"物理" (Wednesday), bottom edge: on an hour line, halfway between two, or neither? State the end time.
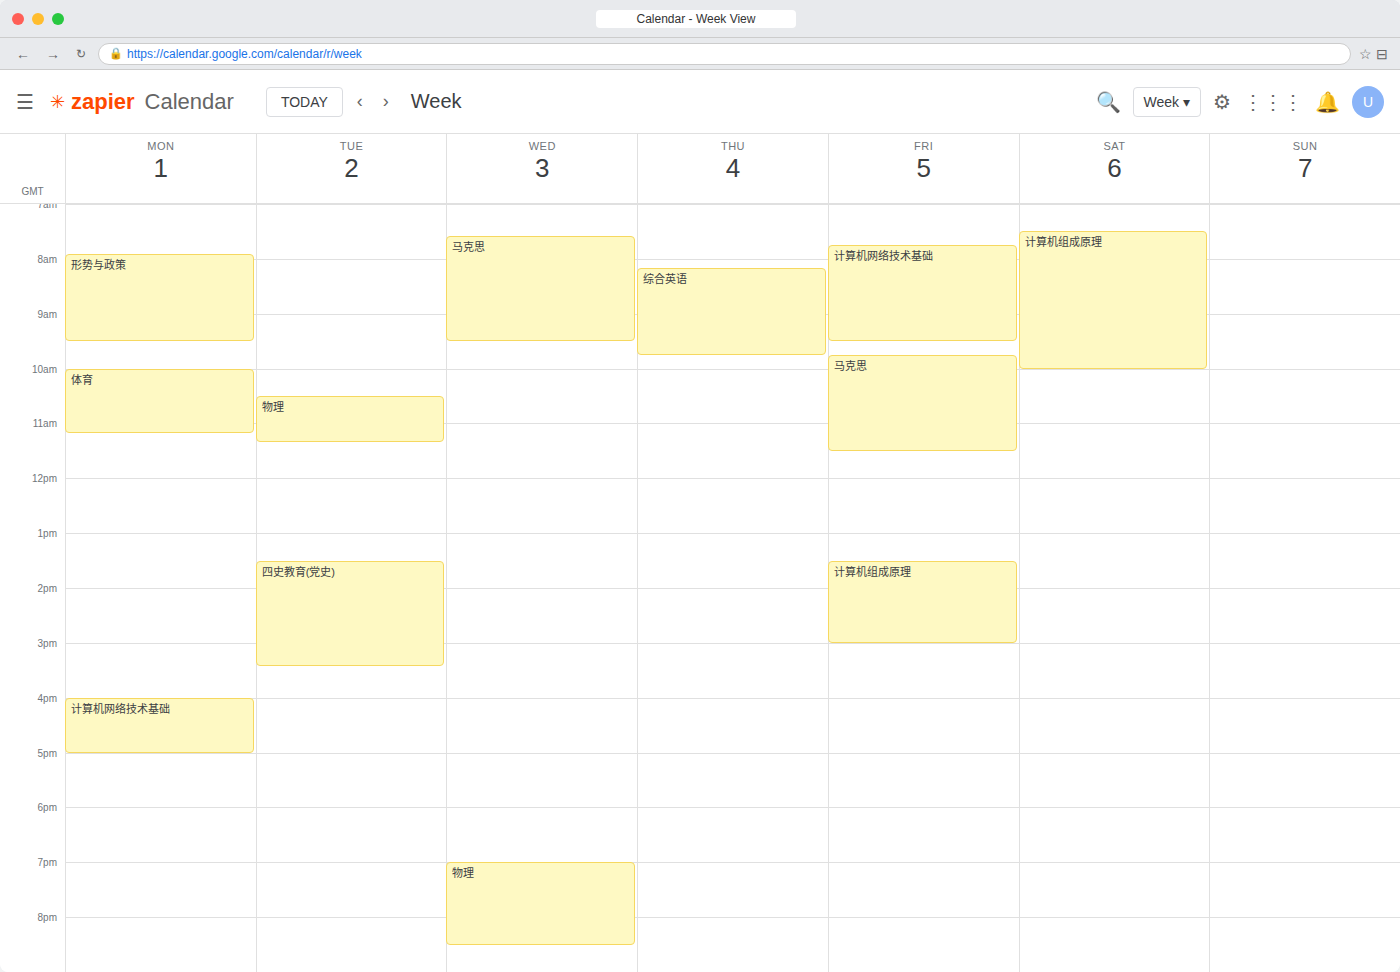
8:30 PM -- halfway between the 8 PM and 9 PM lines.